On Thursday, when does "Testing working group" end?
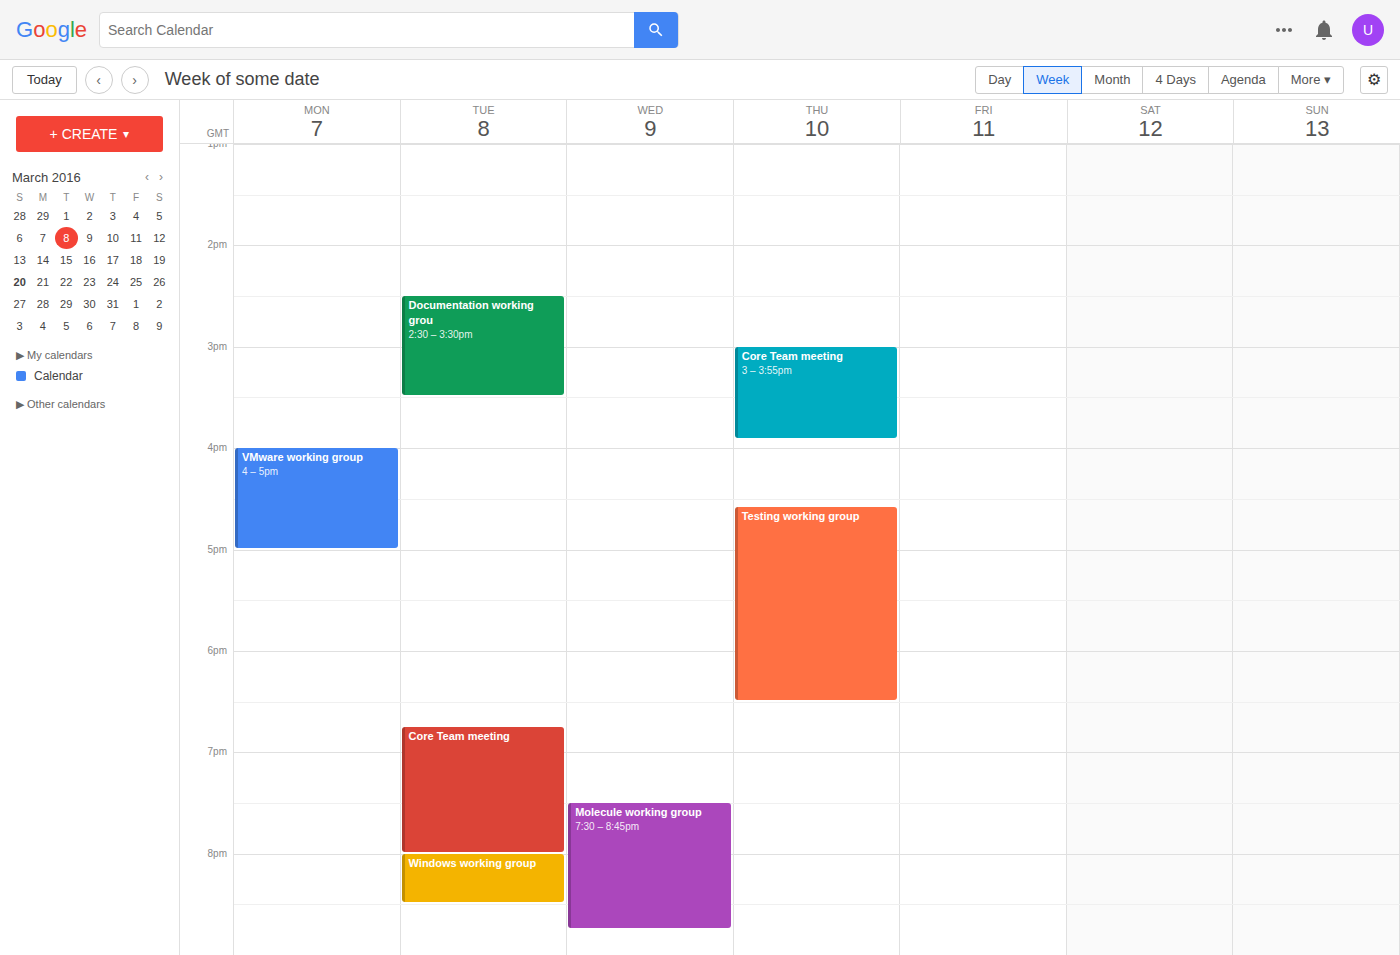
6:30 PM